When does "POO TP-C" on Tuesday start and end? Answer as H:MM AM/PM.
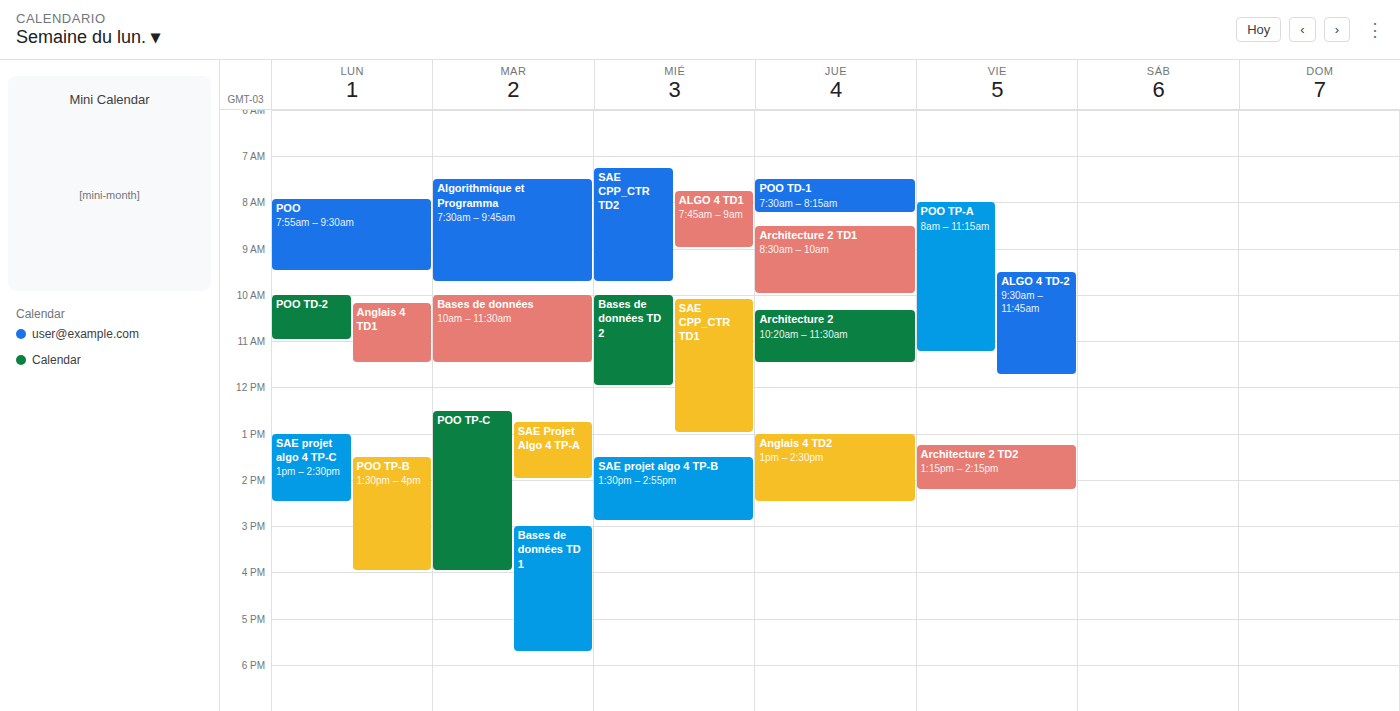
12:30 PM to 4:00 PM